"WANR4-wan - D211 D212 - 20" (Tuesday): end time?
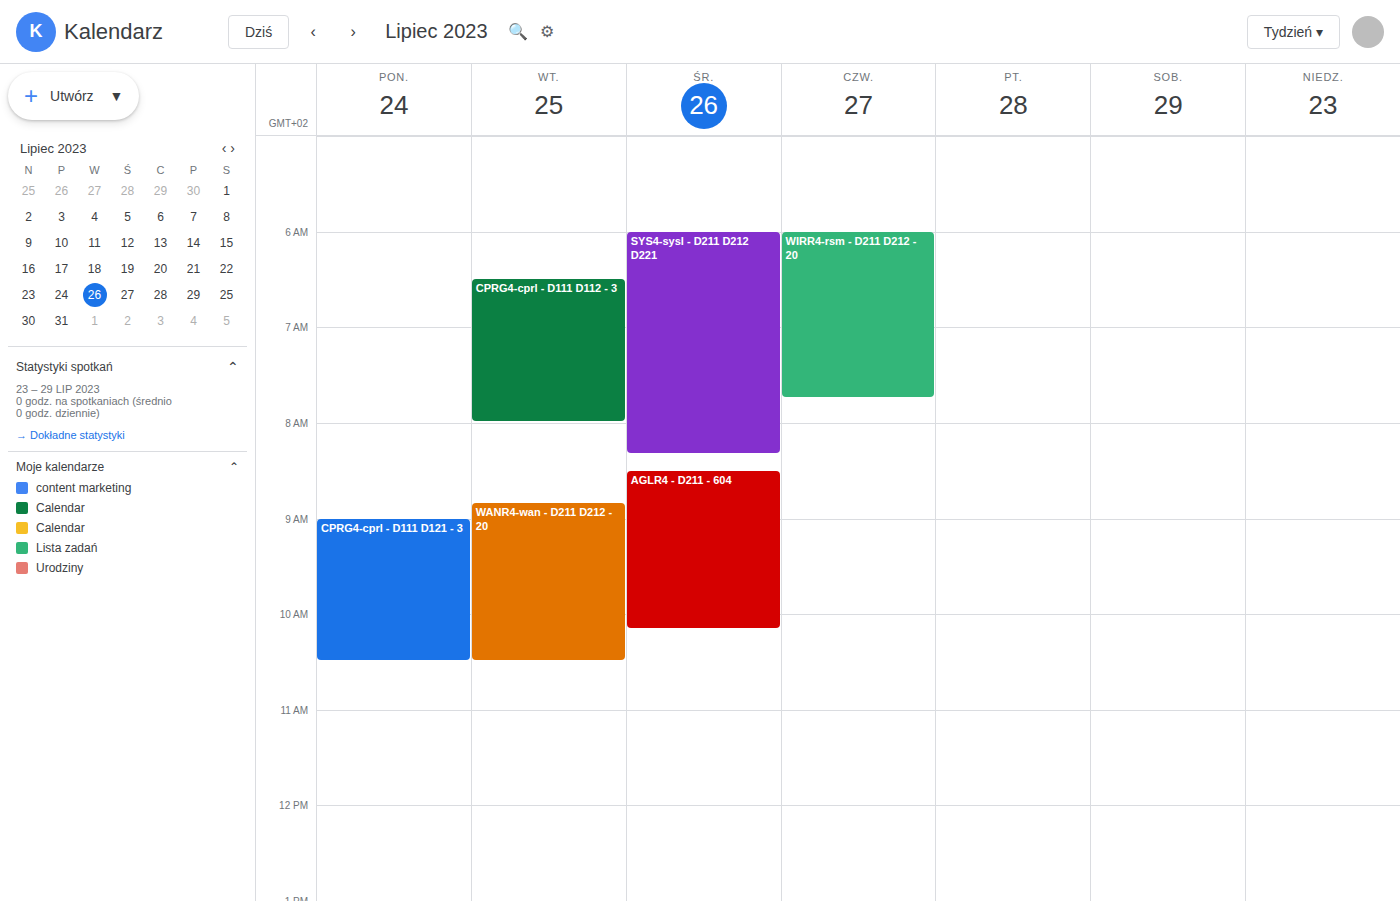
10:30 AM